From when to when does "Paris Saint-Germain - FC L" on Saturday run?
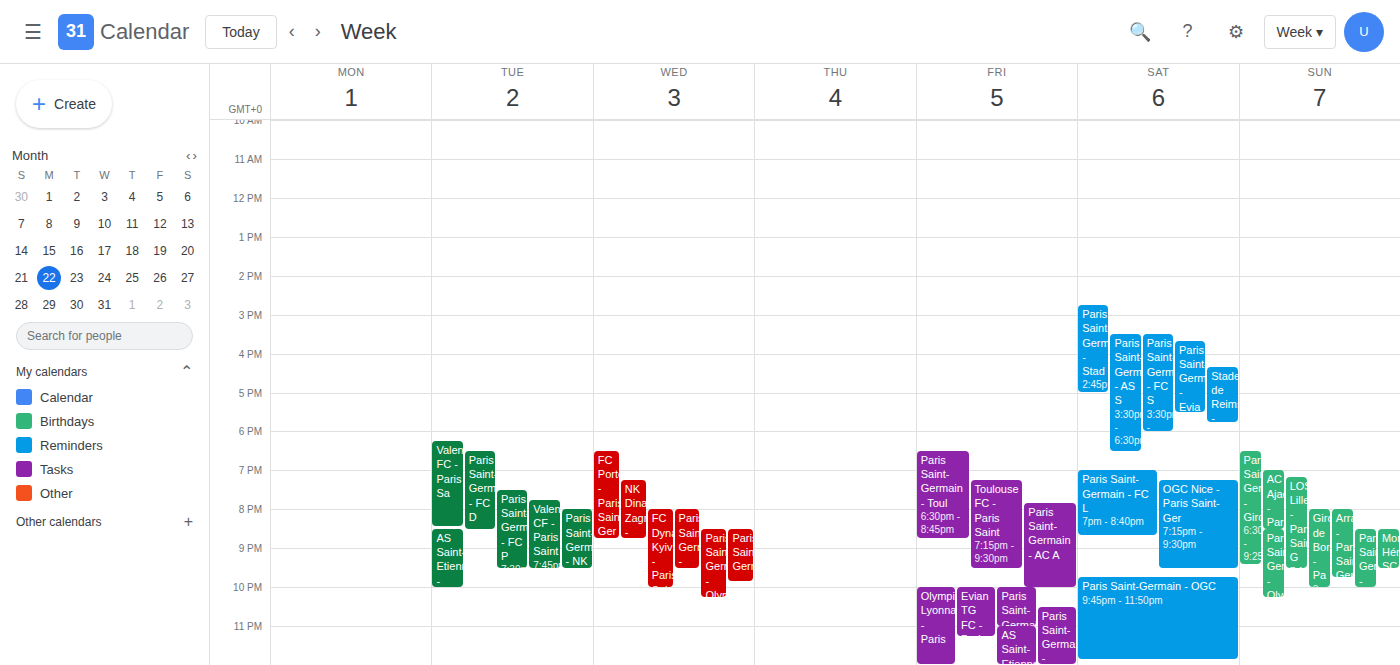
7:00 PM to 8:40 PM